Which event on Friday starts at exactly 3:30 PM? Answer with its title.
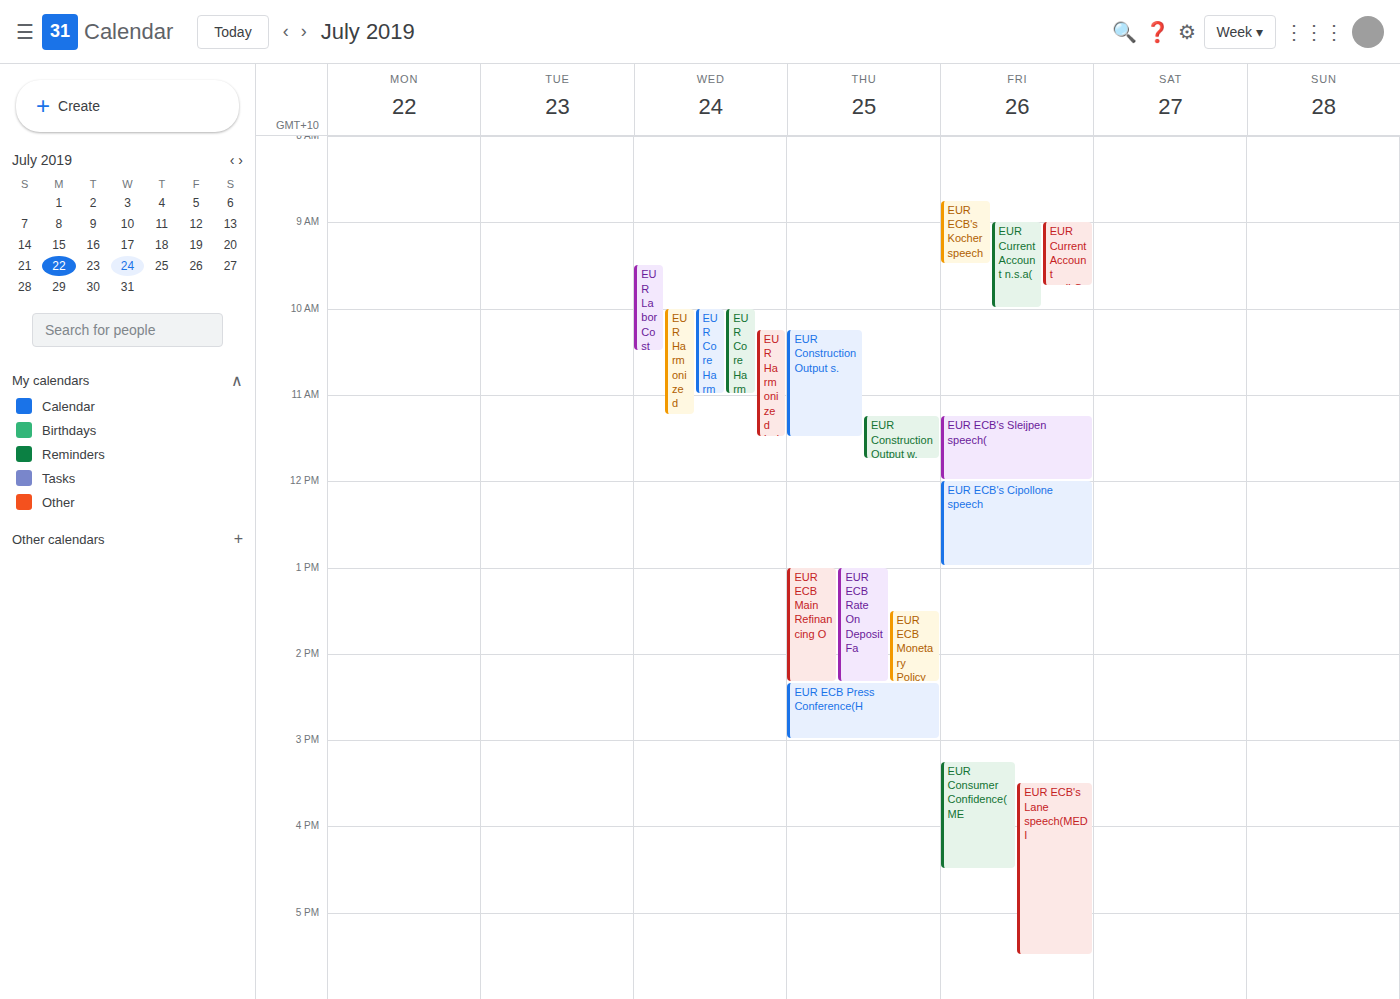
"EUR ECB's Lane speech(MEDI"